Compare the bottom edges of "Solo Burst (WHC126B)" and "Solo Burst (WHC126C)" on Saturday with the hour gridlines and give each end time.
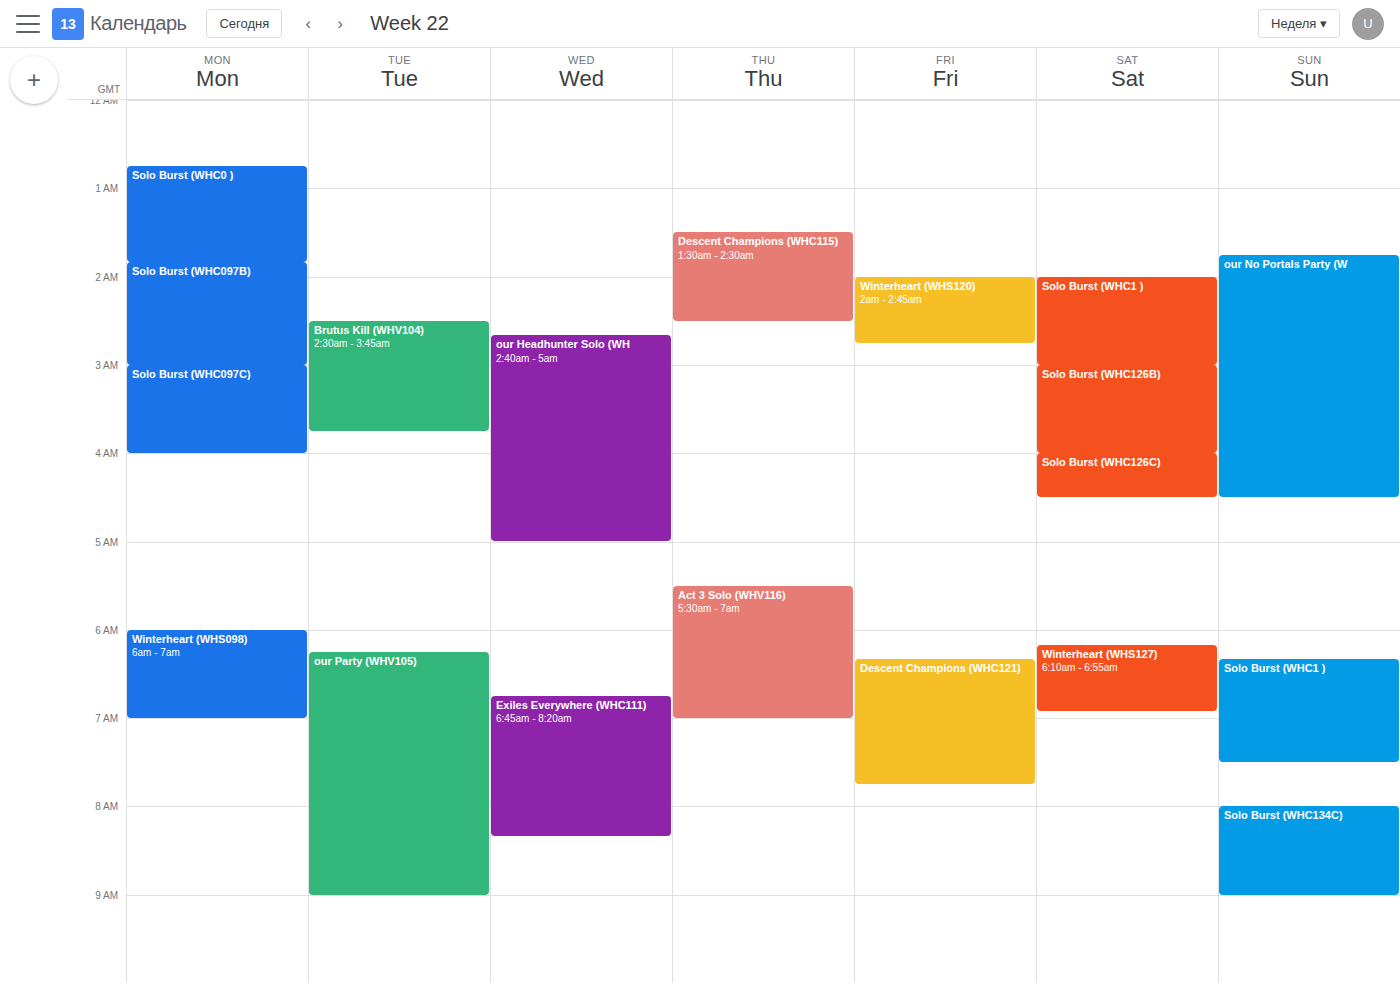
"Solo Burst (WHC126B)": 4:00 AM, exactly on the 4 AM line. "Solo Burst (WHC126C)": 4:30 AM, halfway between the 4 AM and 5 AM lines.